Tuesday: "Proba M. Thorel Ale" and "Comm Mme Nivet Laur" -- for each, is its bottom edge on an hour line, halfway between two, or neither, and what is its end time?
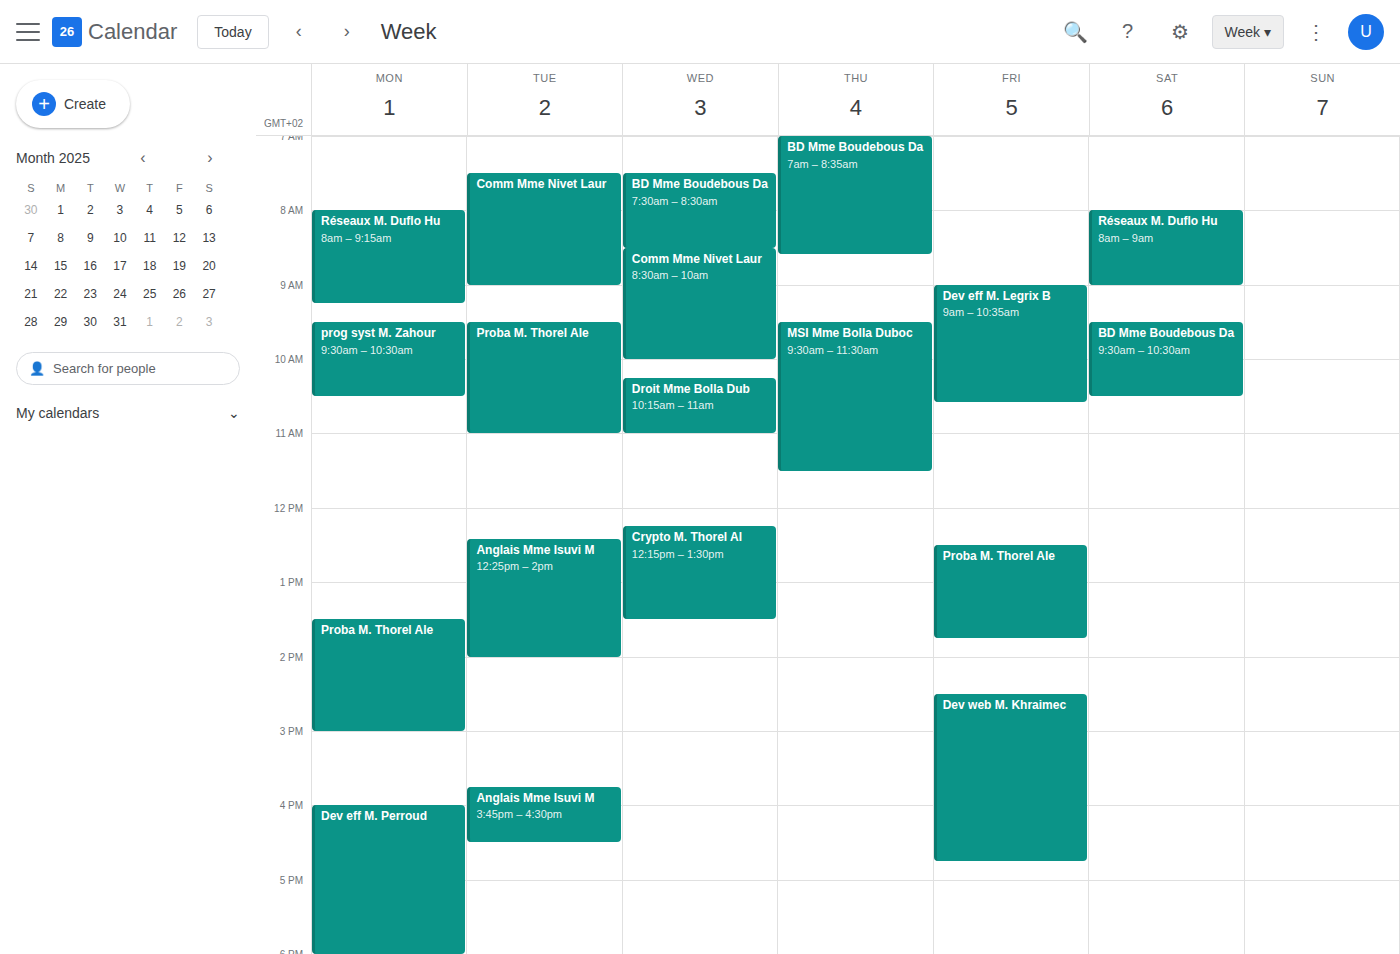
"Proba M. Thorel Ale": 11:00 AM, exactly on the 11 AM line. "Comm Mme Nivet Laur": 9:00 AM, exactly on the 9 AM line.